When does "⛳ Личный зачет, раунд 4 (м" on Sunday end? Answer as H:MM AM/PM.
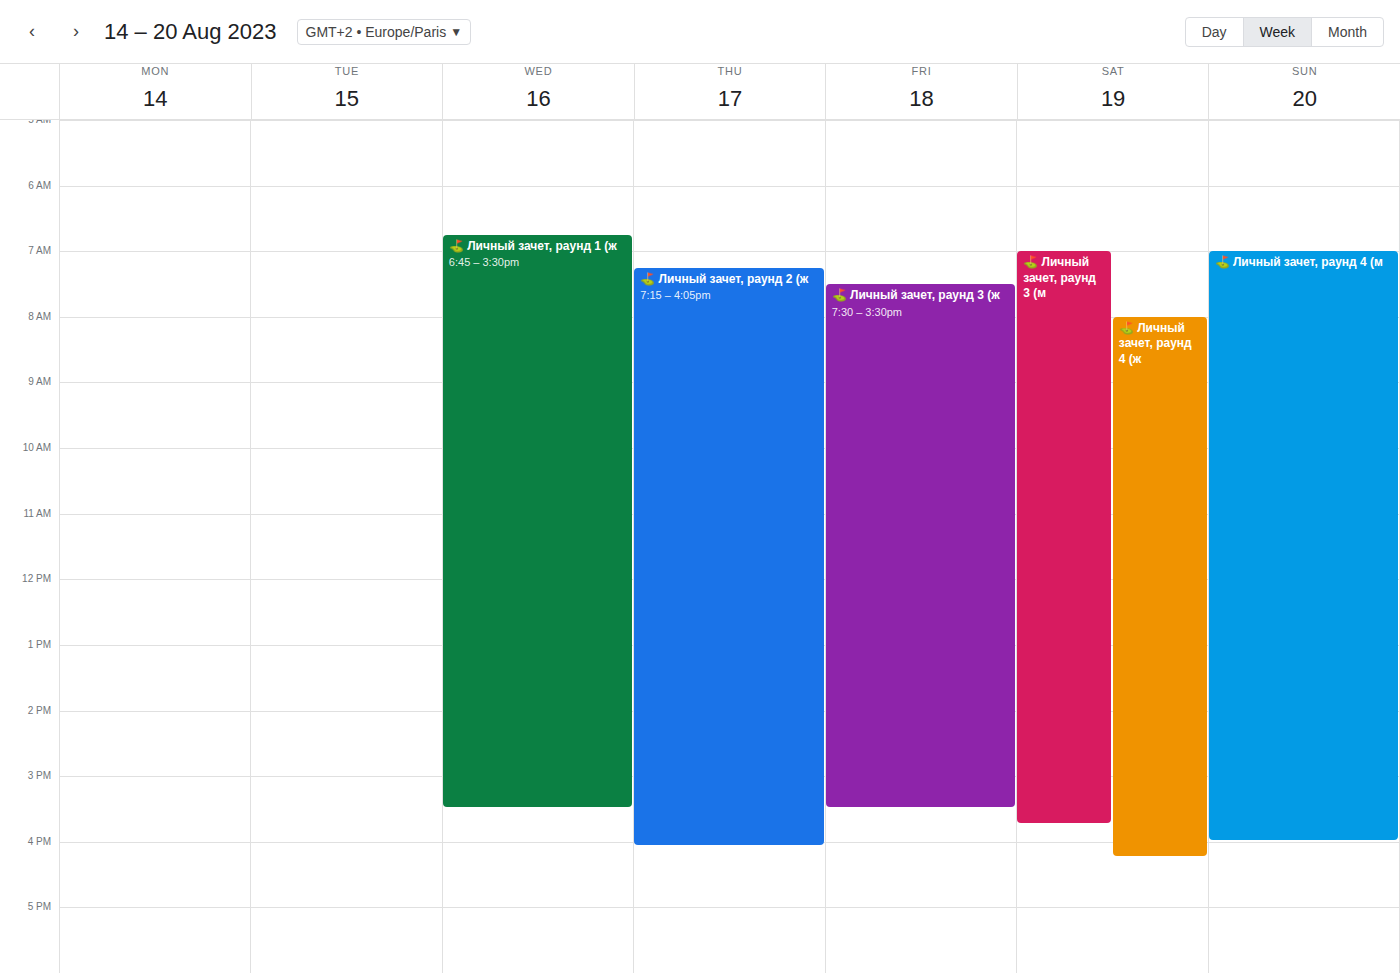
4:00 PM